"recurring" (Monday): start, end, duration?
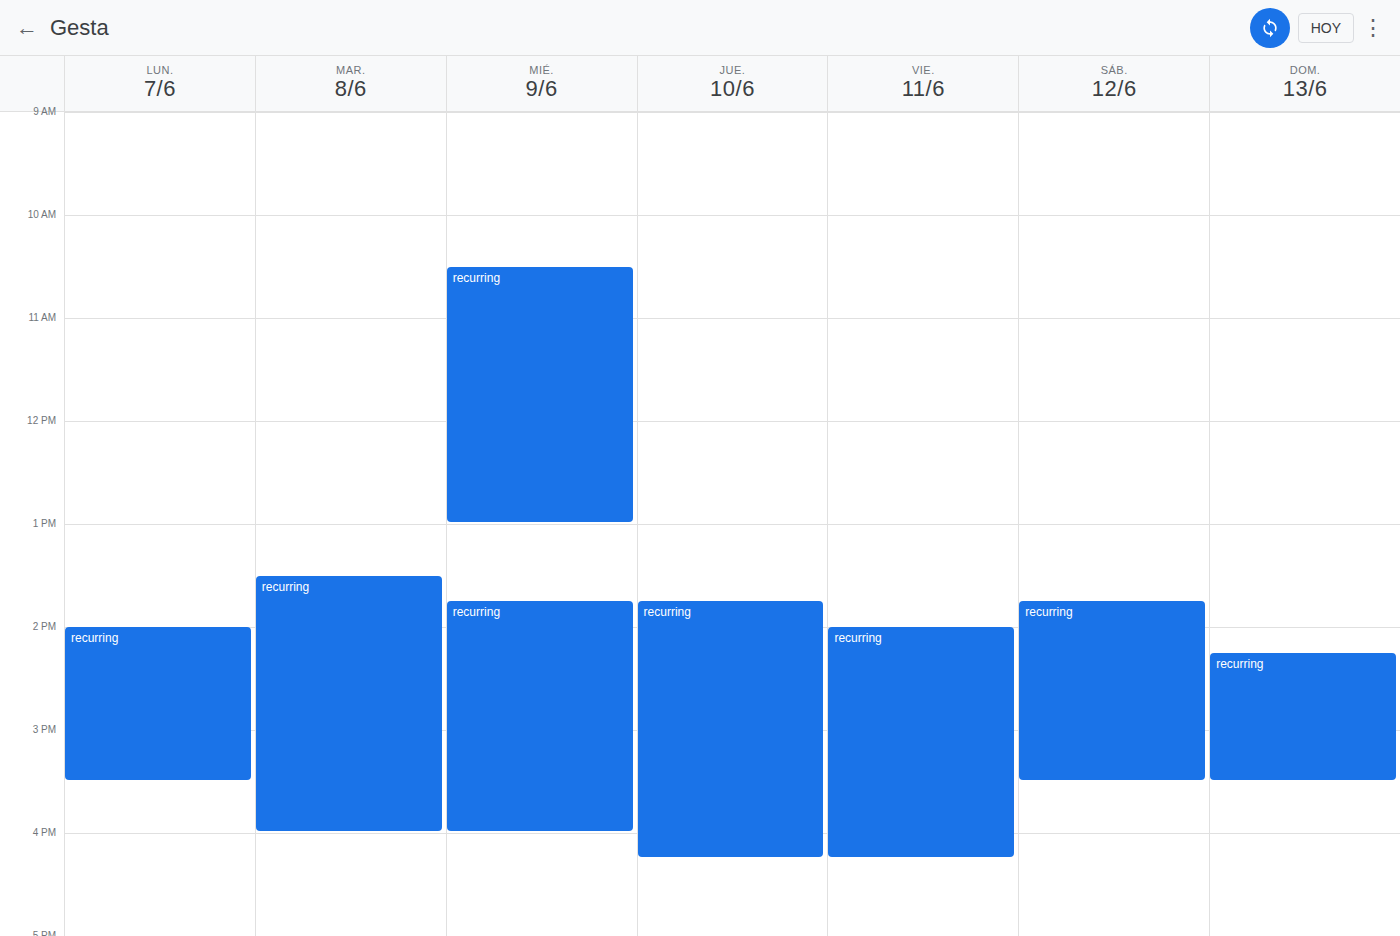
2:00 PM to 3:30 PM, 1 hour 30 minutes